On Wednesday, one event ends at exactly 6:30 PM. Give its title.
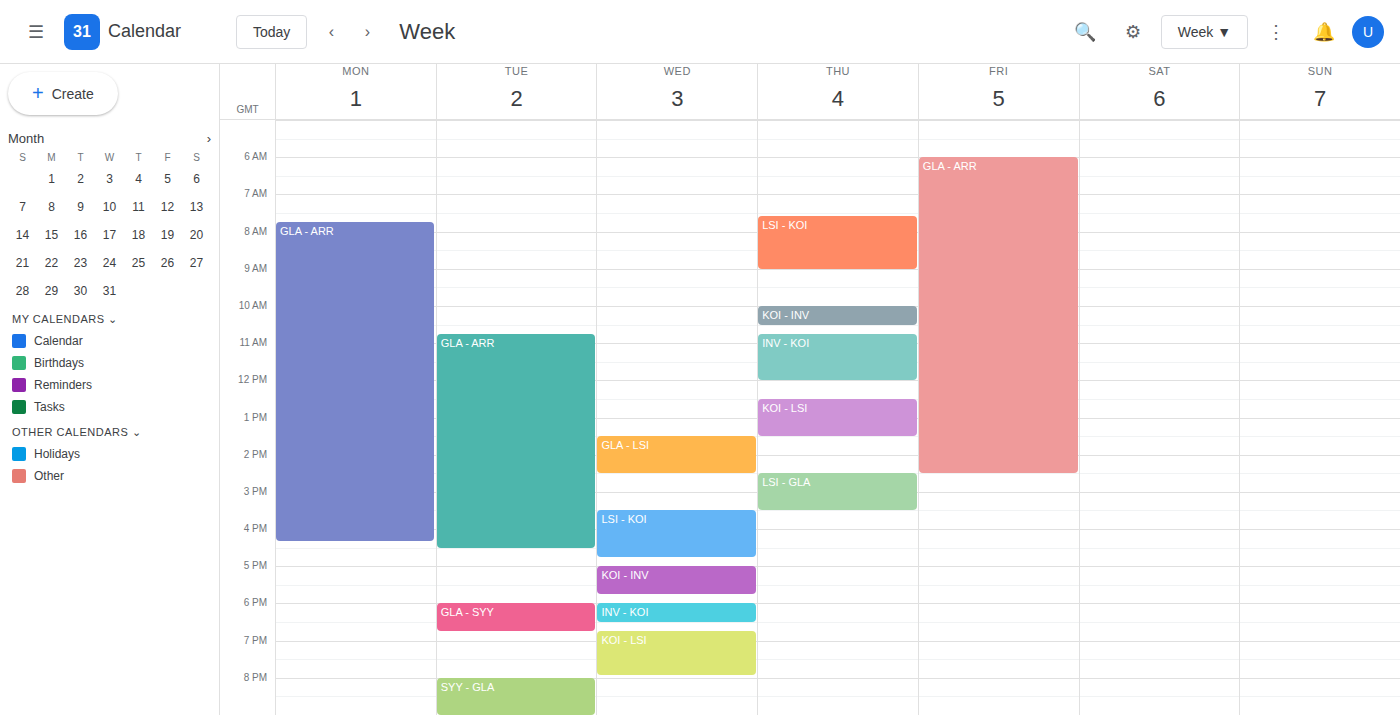
"INV - KOI"